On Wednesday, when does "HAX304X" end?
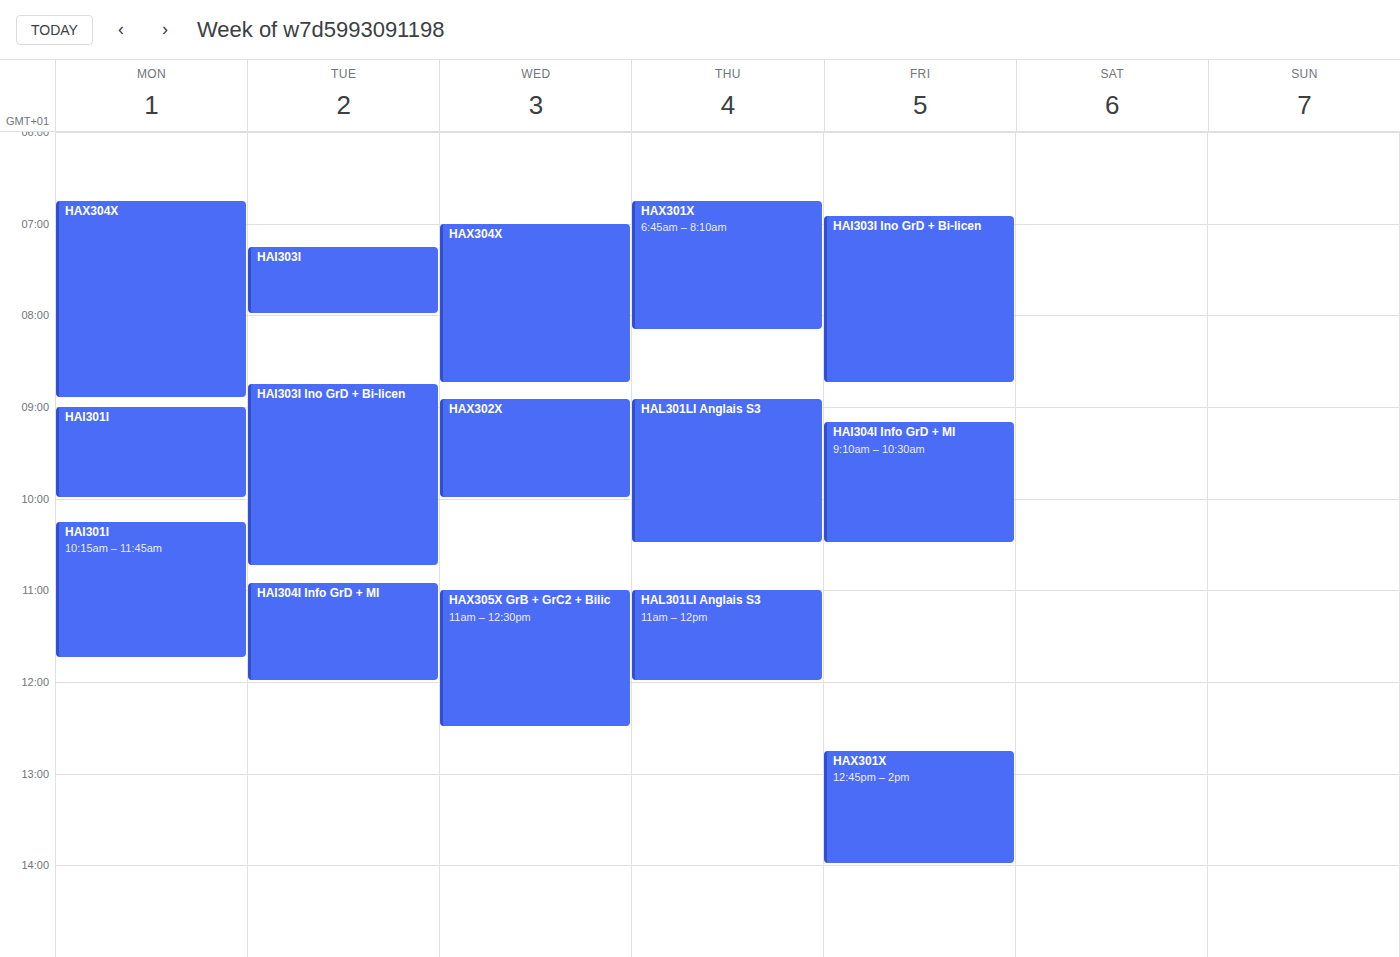
8:45 AM